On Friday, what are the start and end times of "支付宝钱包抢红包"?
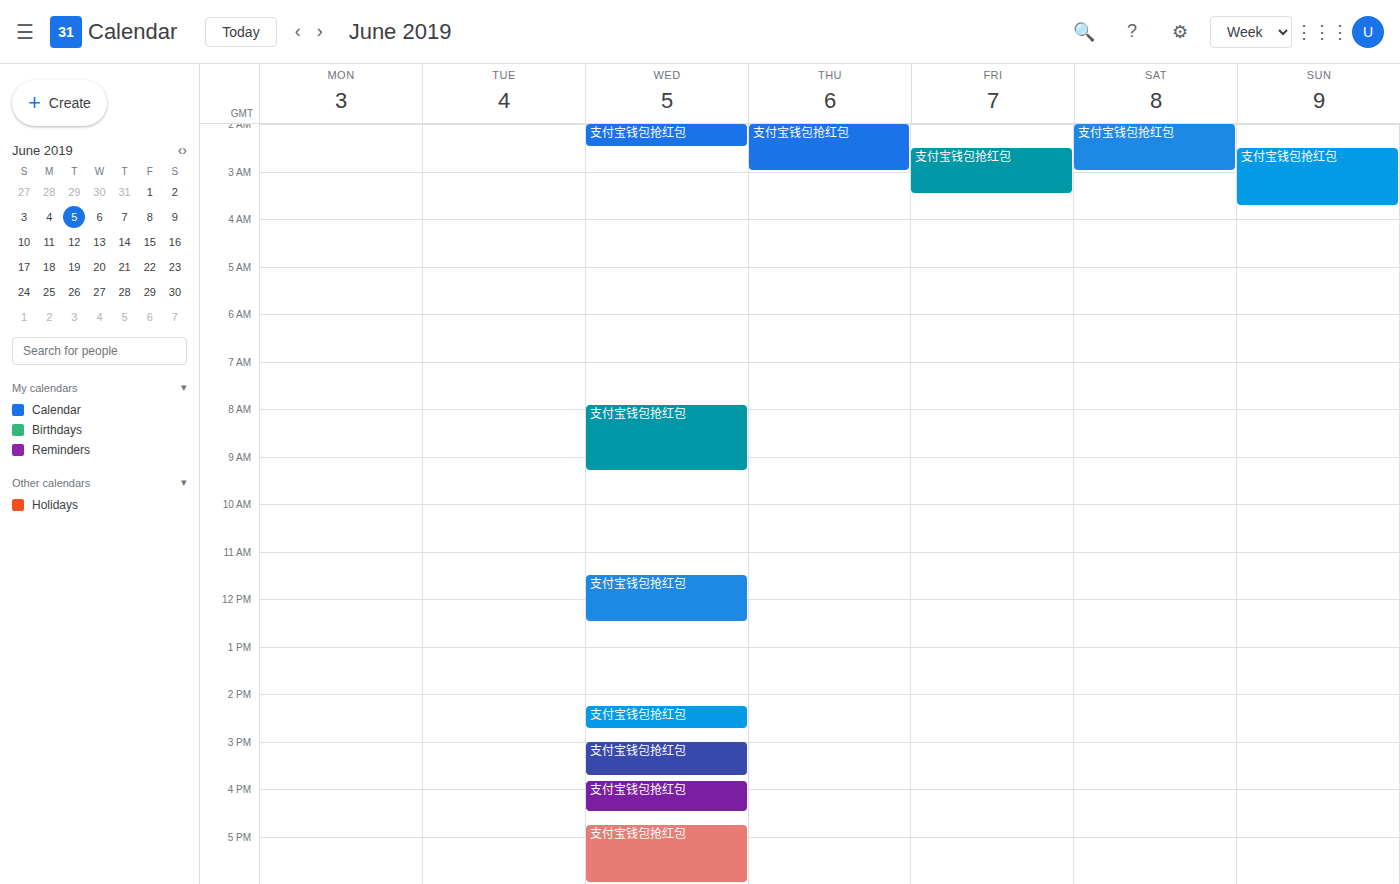
2:30 AM to 3:30 AM